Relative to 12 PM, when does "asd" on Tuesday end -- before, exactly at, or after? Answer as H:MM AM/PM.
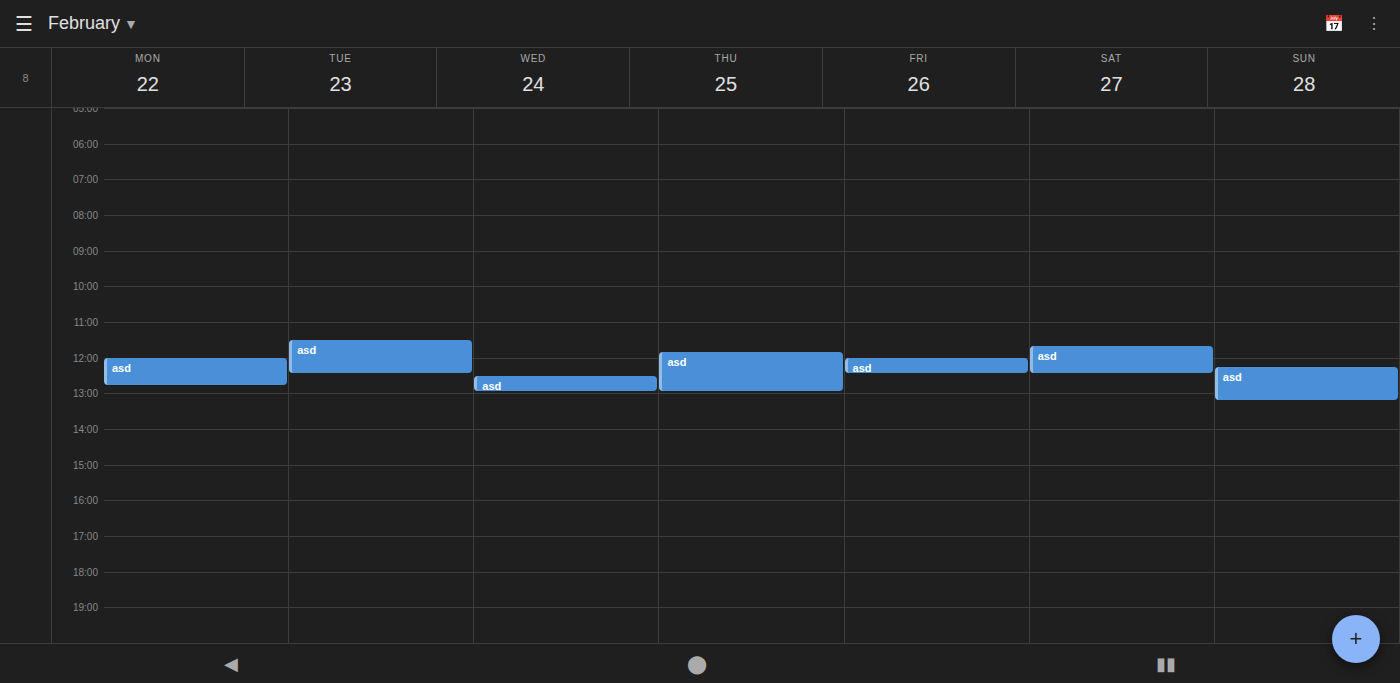
12:30 PM -- after 12 PM, 30 minutes below the 12 PM line.